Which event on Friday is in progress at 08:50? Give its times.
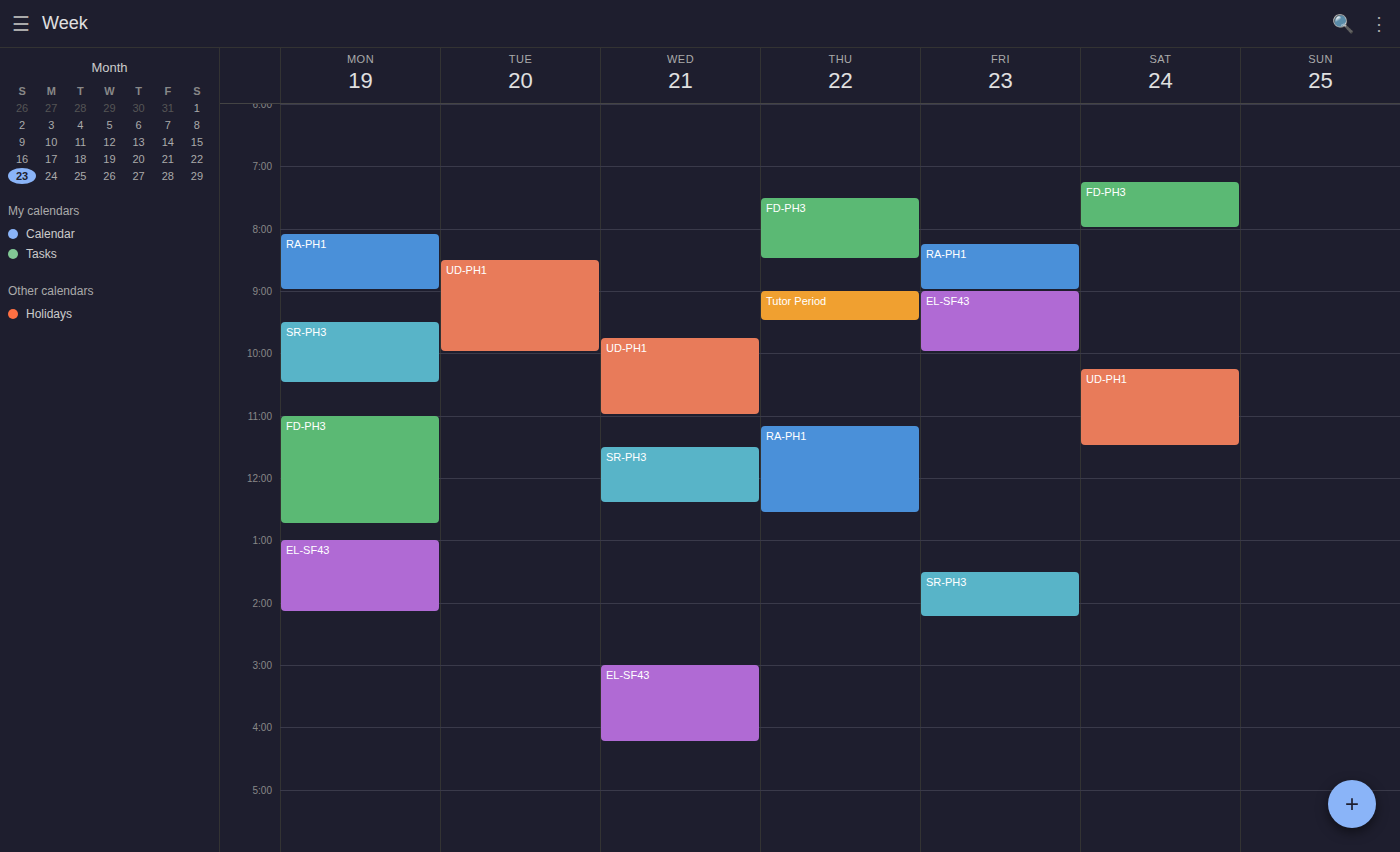
"RA-PH1", 08:15 to 09:00